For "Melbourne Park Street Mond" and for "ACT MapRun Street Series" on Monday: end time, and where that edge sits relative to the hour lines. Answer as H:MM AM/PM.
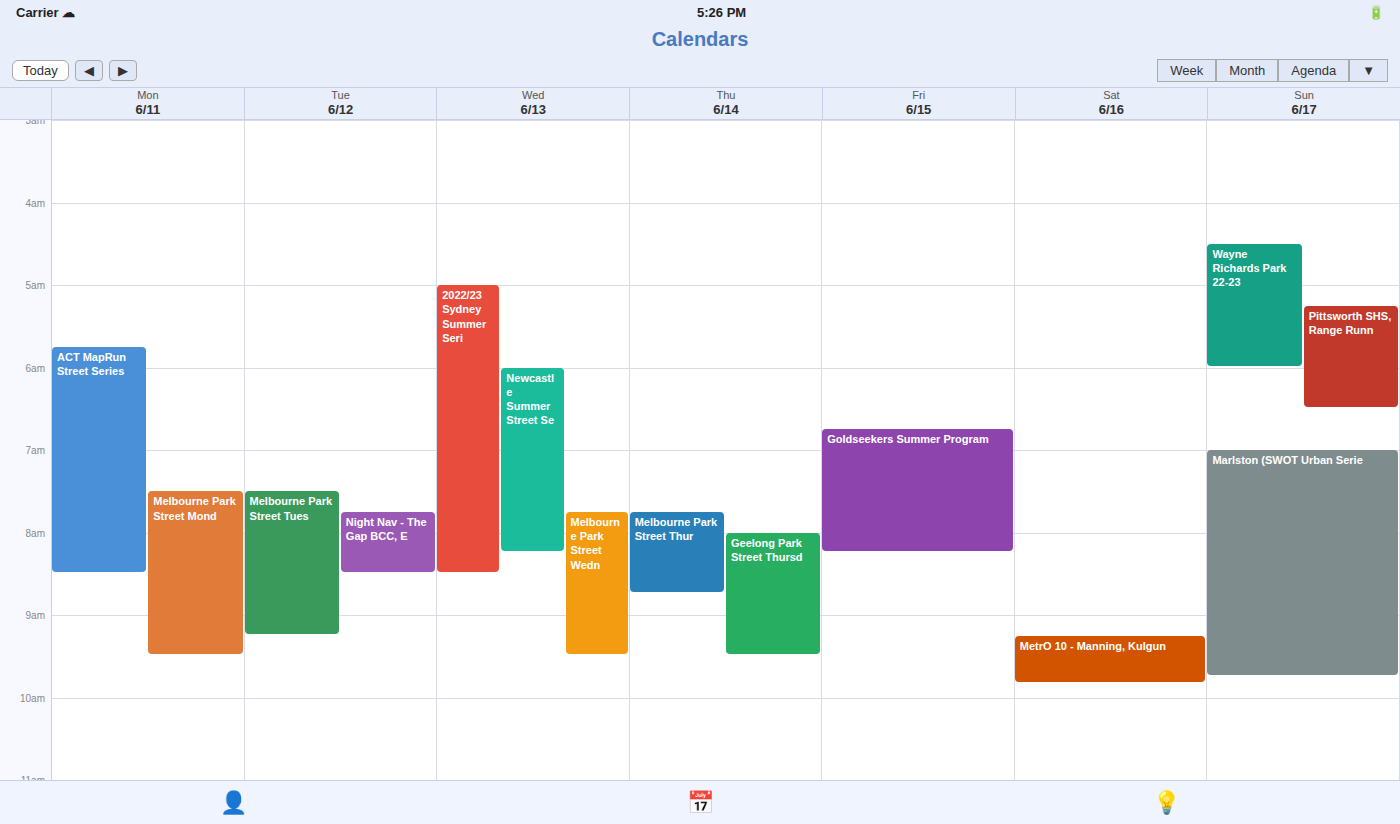
"Melbourne Park Street Mond": 9:30 AM, halfway between the 9 AM and 10 AM lines. "ACT MapRun Street Series": 8:30 AM, halfway between the 8 AM and 9 AM lines.